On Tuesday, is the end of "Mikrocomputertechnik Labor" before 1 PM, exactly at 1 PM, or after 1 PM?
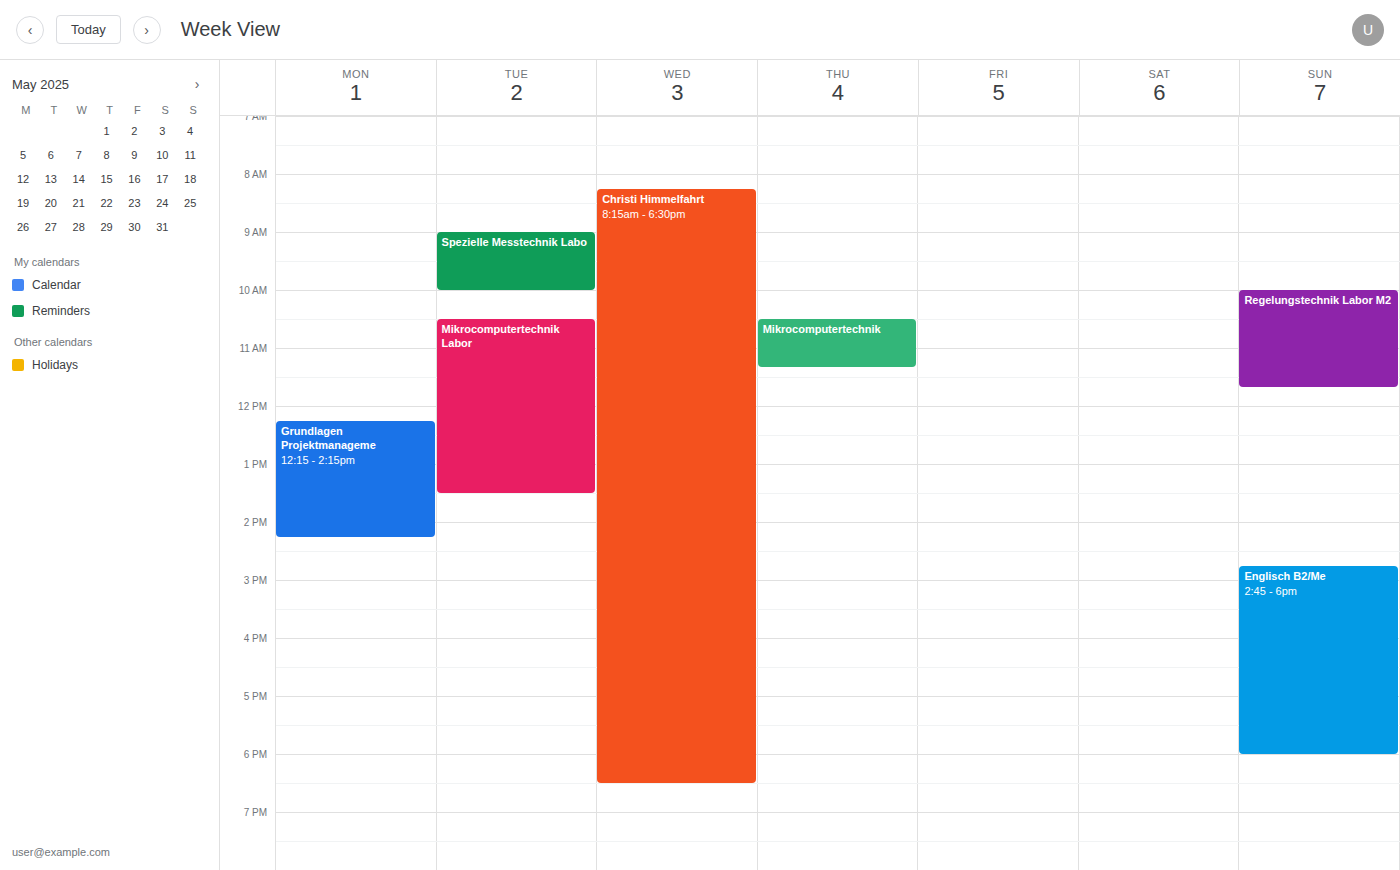
1:30 PM -- after 1 PM, 30 minutes below the 1 PM line.